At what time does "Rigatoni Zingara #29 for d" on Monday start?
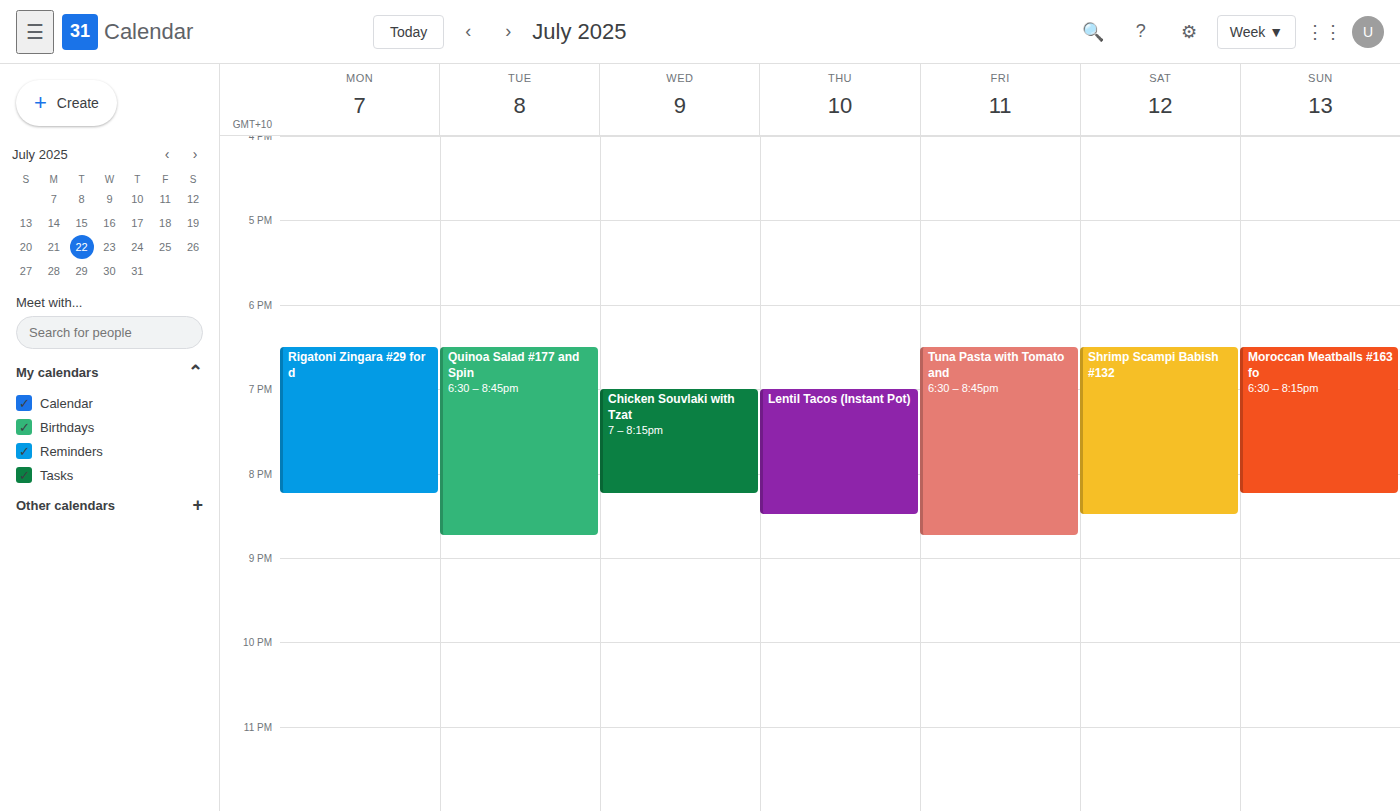
6:30 PM